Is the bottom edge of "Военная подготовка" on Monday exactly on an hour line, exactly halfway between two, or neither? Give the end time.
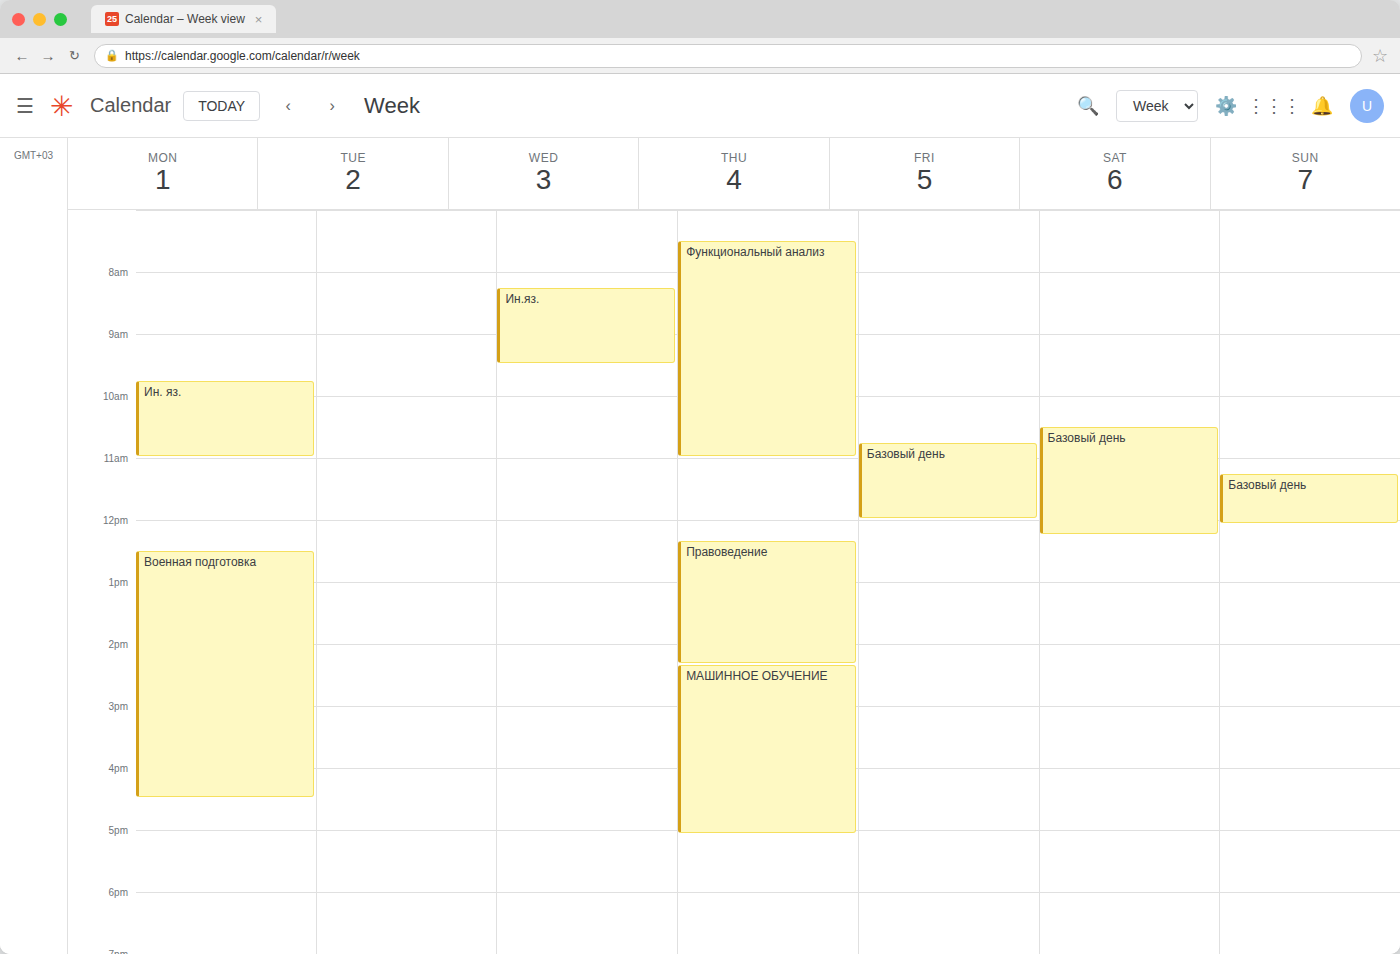
4:30 PM -- halfway between the 4 PM and 5 PM lines.